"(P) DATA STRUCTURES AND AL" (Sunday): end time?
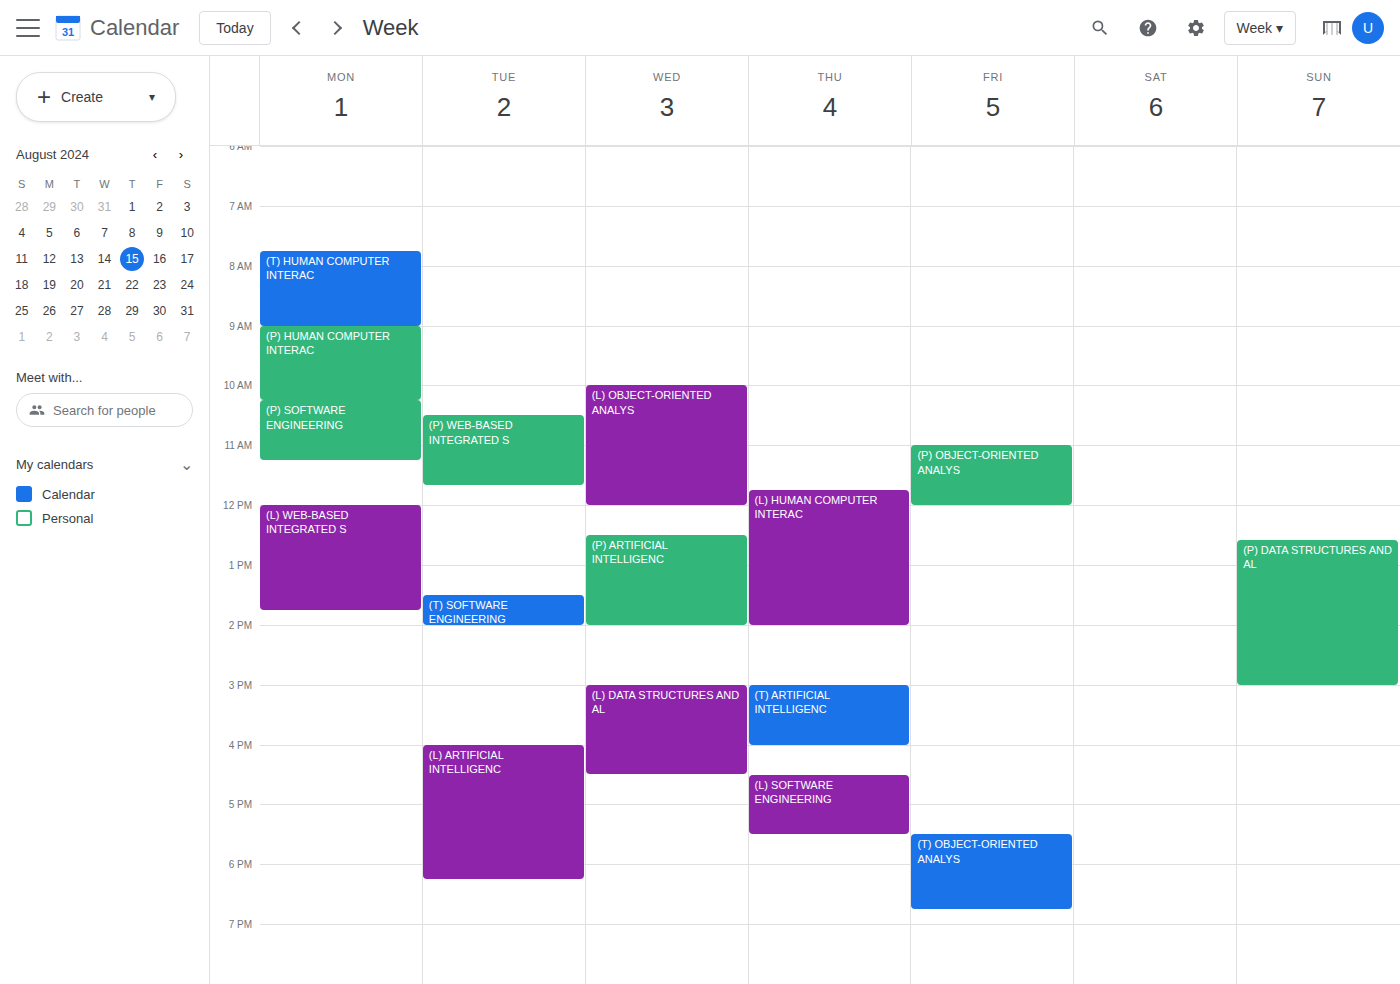
3:00 PM